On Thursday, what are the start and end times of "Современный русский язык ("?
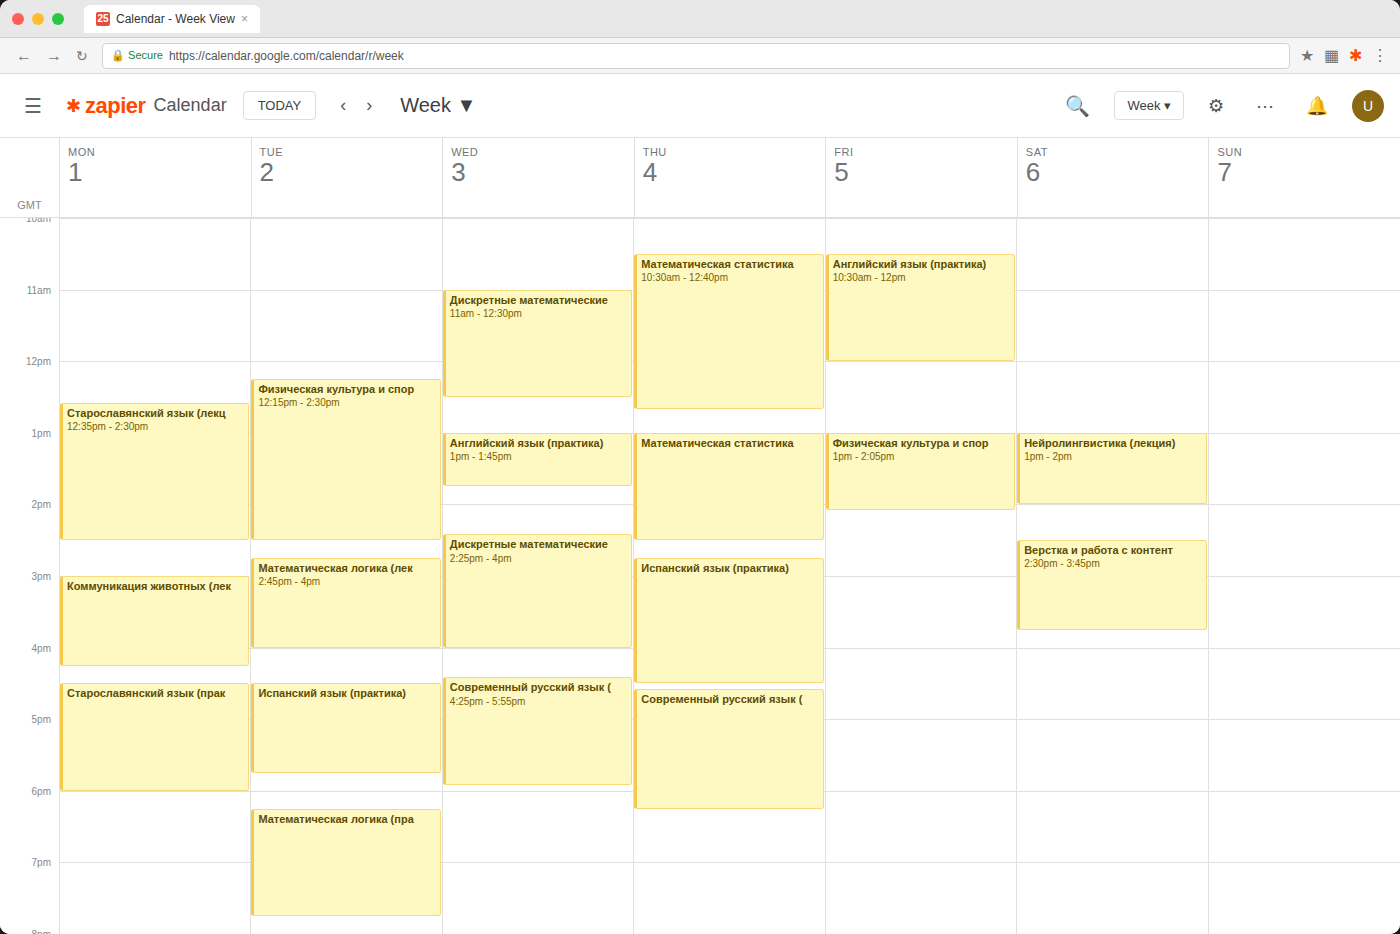
4:35 PM to 6:15 PM